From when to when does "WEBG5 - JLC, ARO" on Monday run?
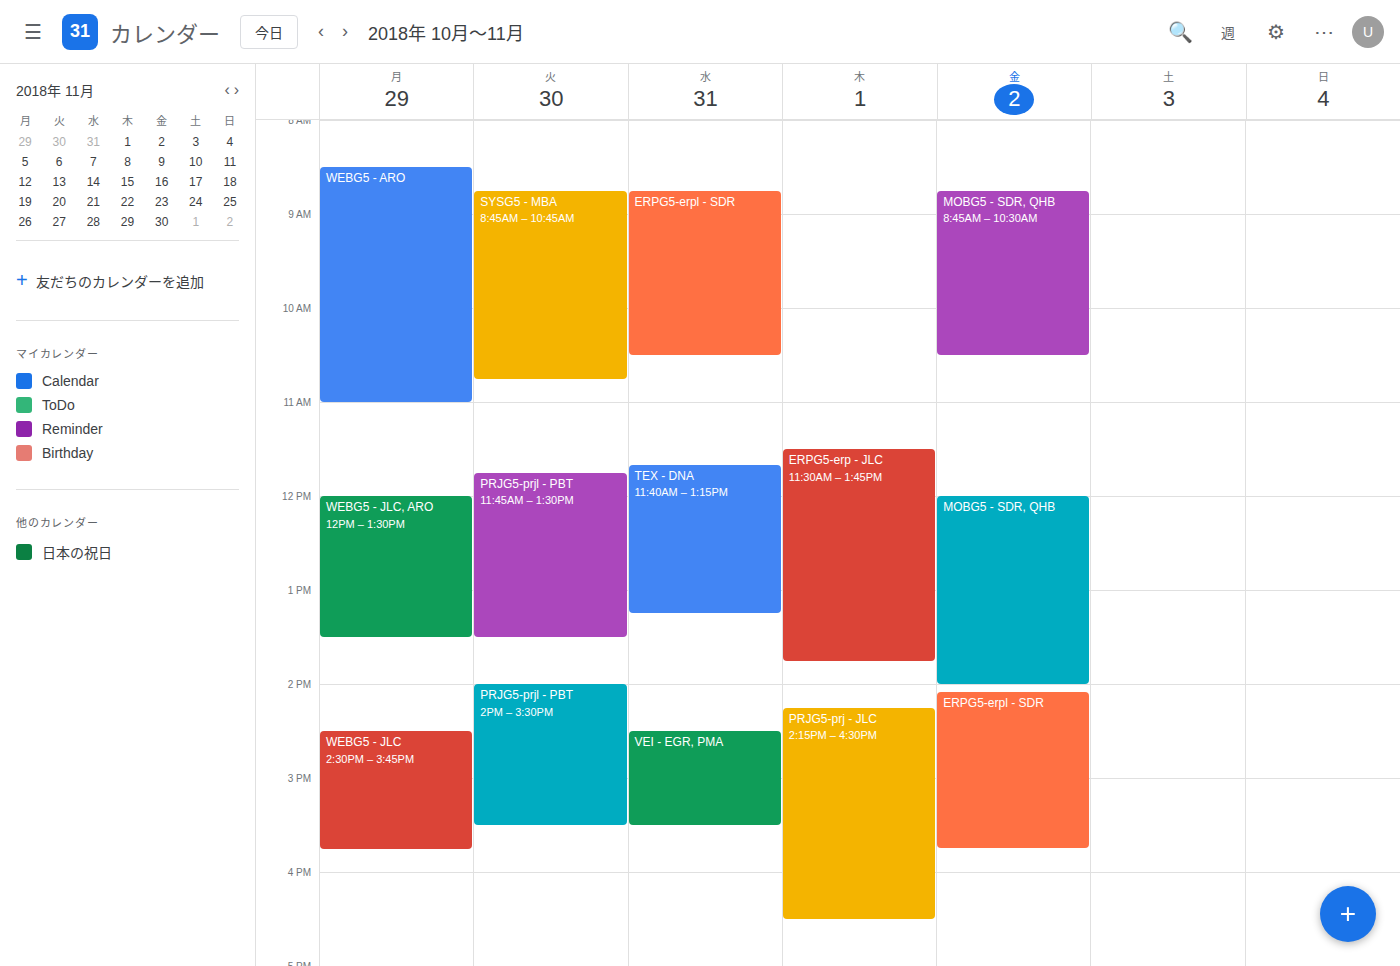
12:00 PM to 1:30 PM